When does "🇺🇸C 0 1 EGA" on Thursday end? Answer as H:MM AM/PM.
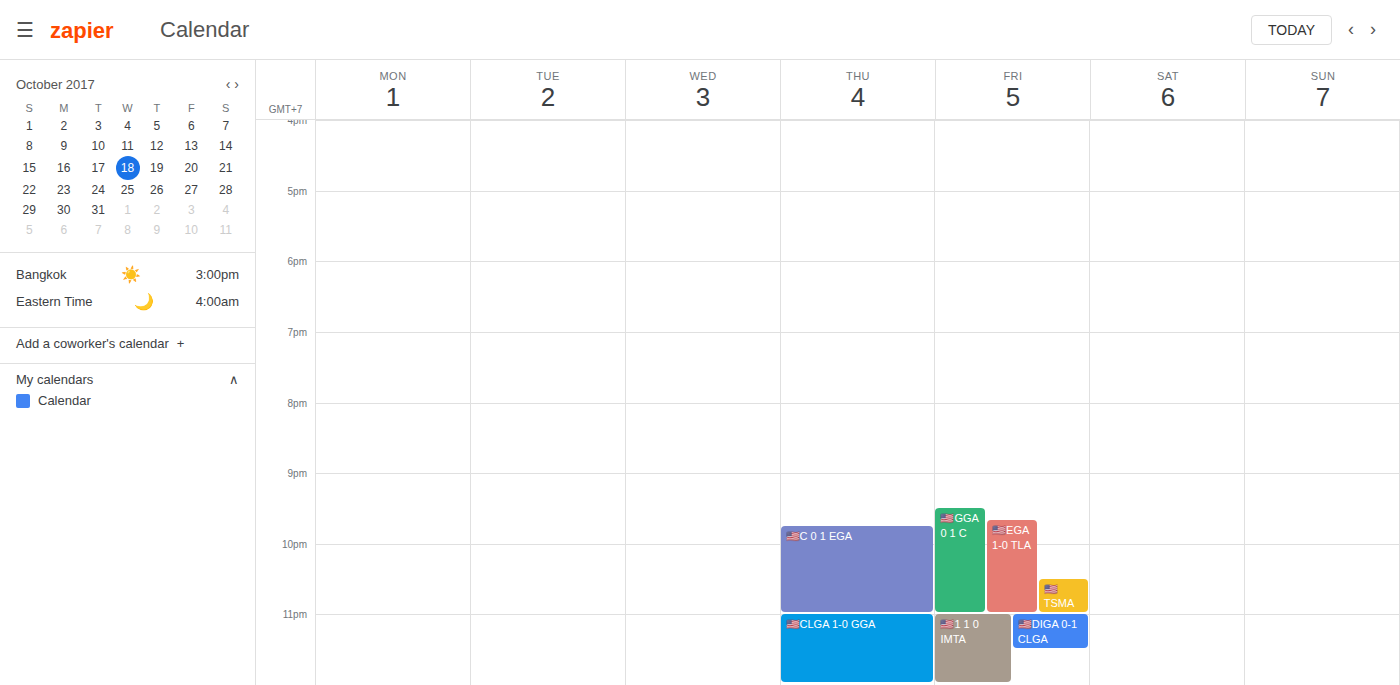
11:00 PM